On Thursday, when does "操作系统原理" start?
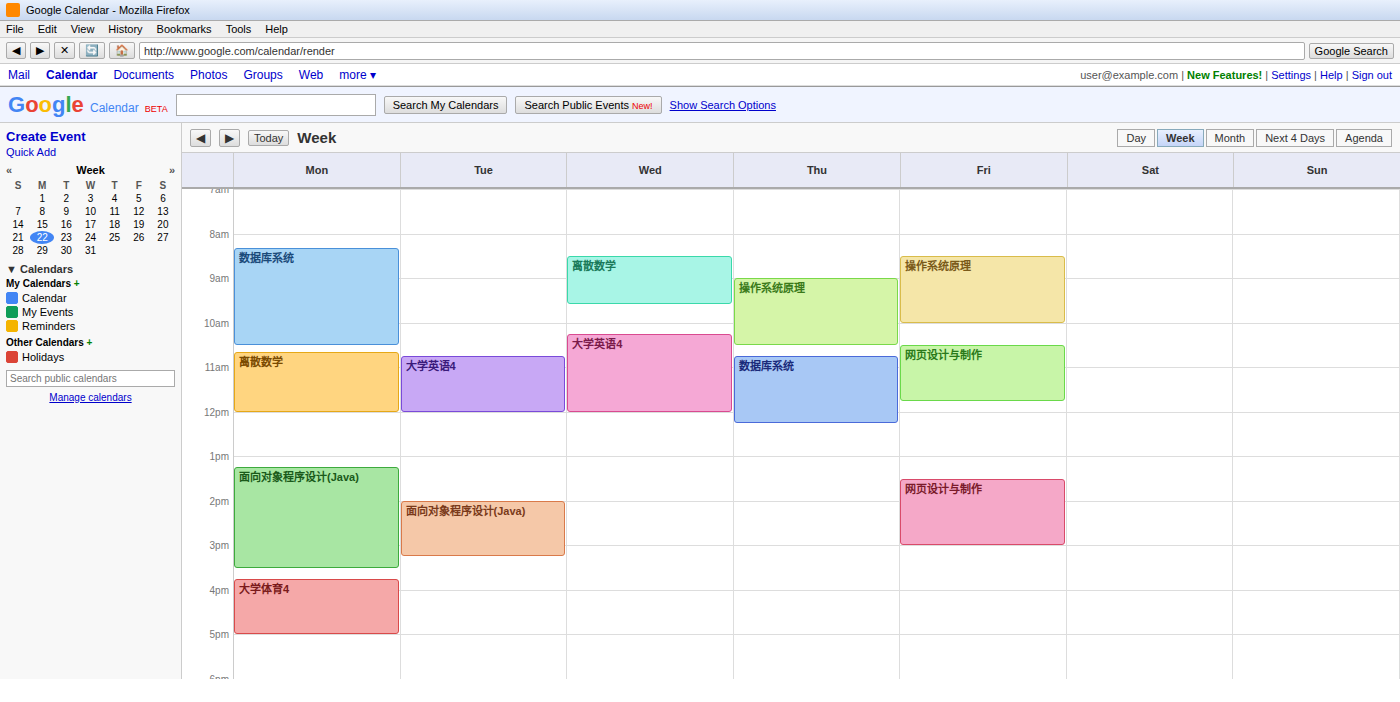
9:00 AM